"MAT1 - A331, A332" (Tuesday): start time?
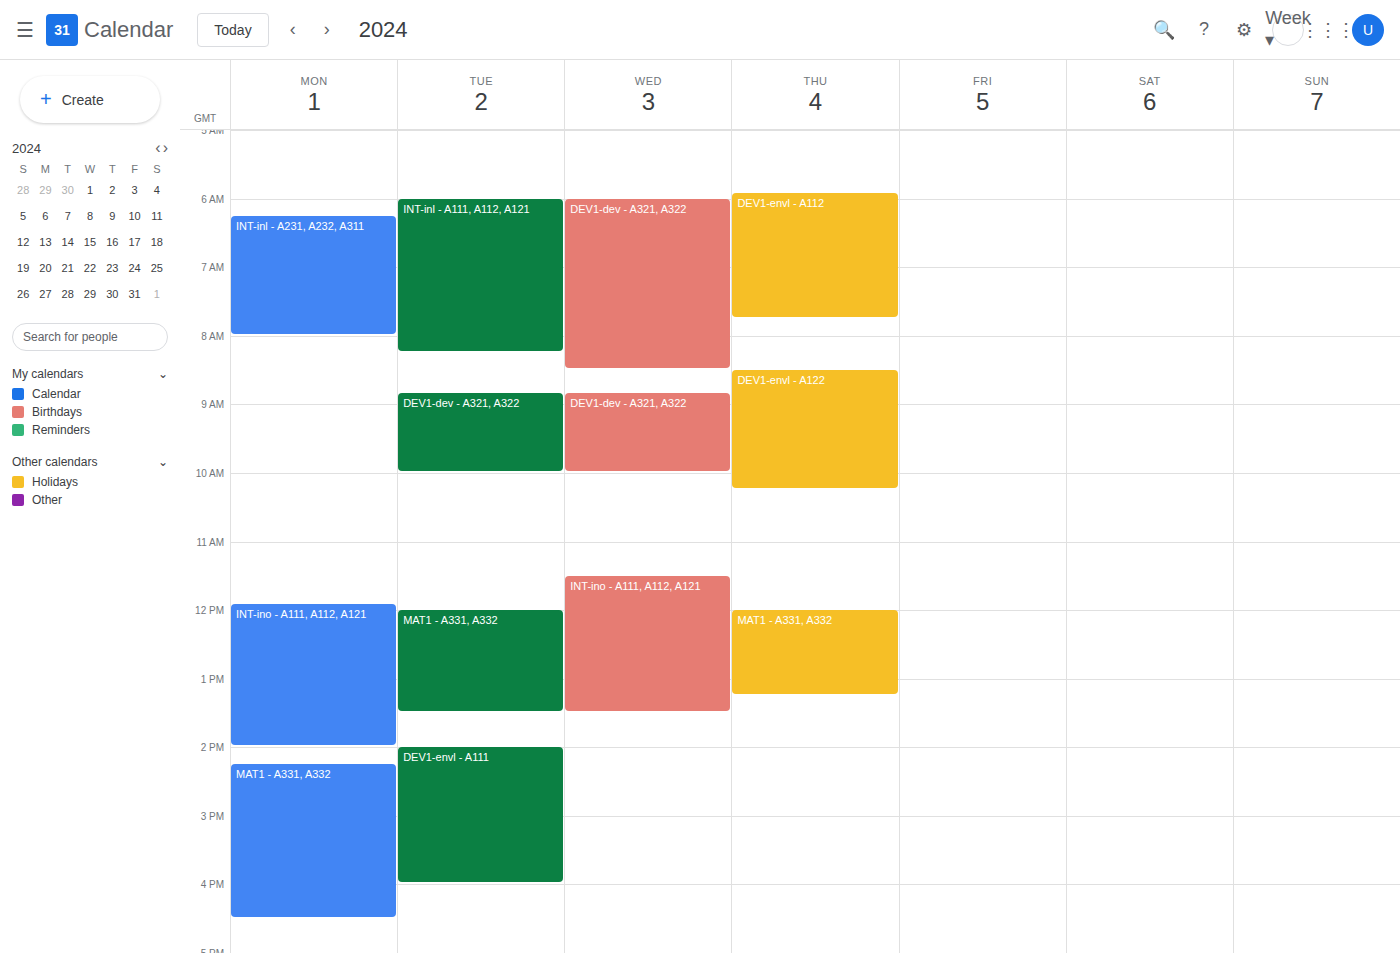
12:00